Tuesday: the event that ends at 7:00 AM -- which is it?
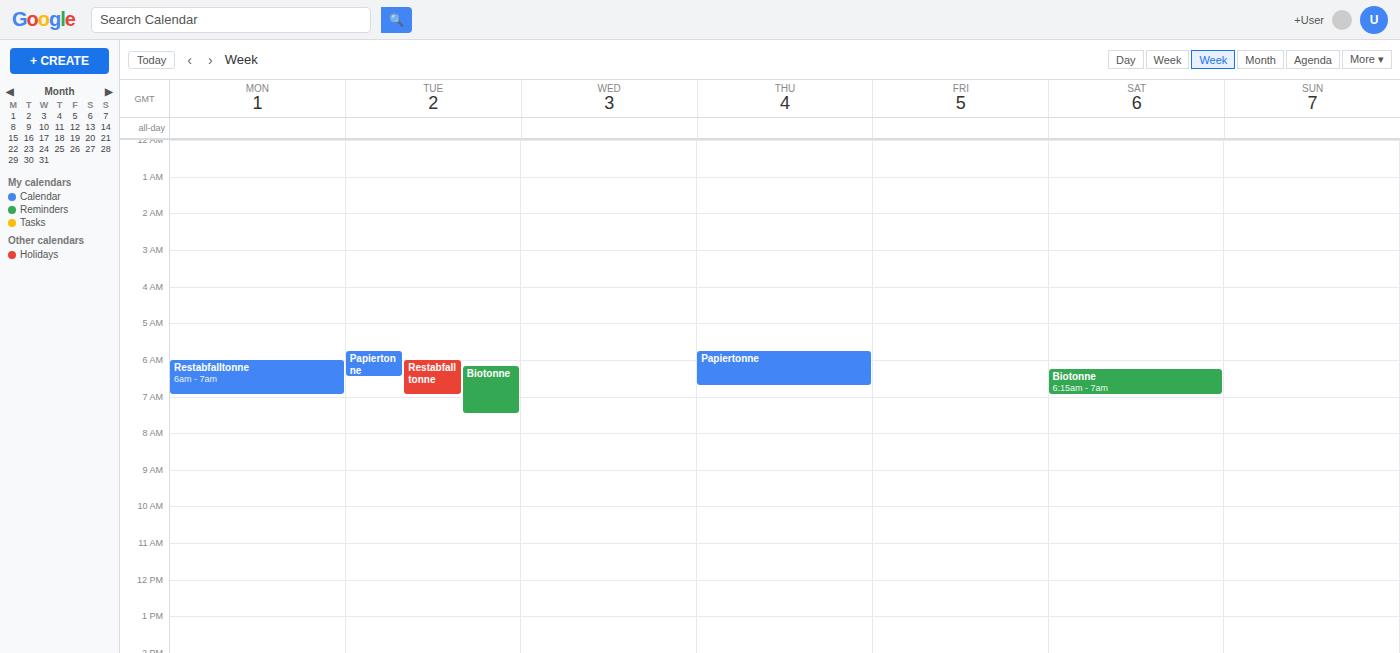
"Restabfalltonne"